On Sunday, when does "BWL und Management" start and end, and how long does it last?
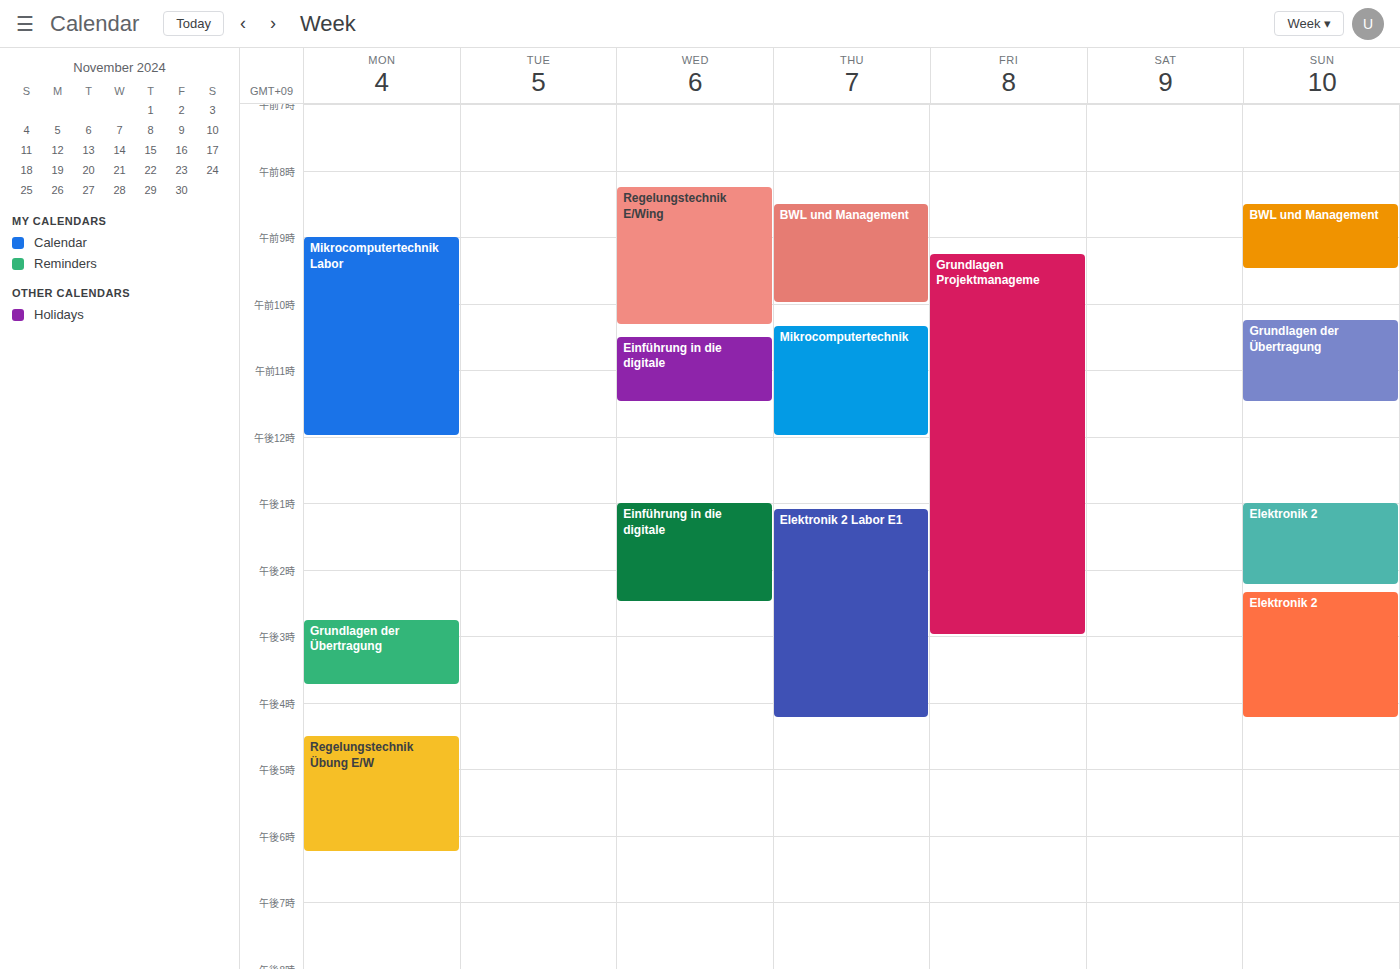
8:30 AM to 9:30 AM, 1 hour